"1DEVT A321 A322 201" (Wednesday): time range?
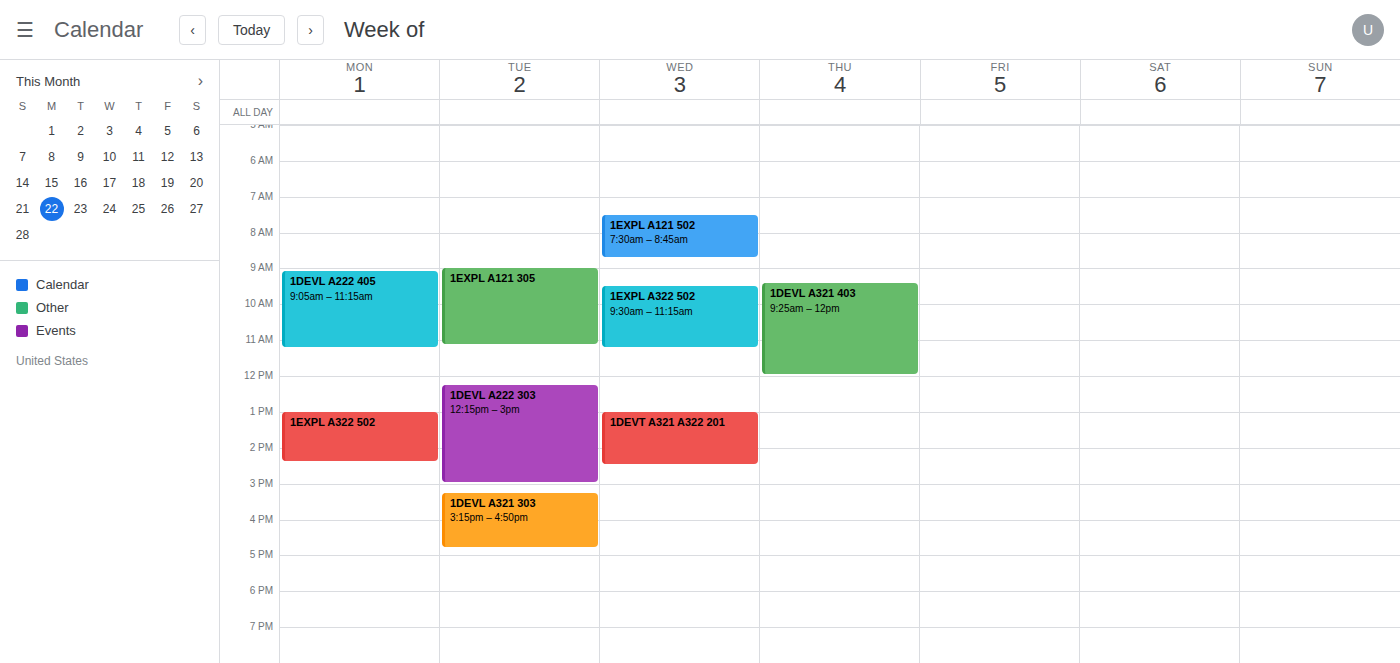
1:00 PM to 2:30 PM